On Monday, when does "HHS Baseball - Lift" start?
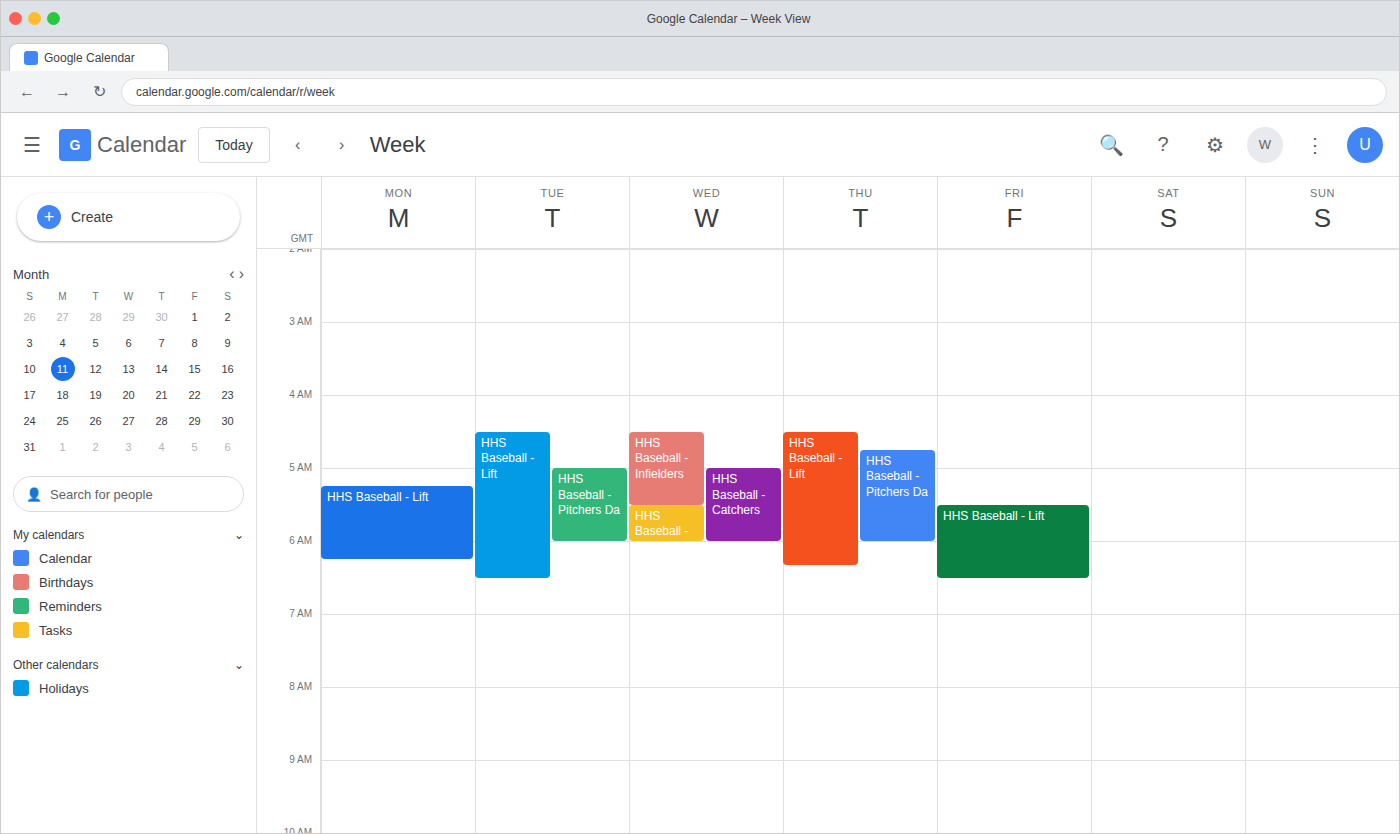
5:15 AM